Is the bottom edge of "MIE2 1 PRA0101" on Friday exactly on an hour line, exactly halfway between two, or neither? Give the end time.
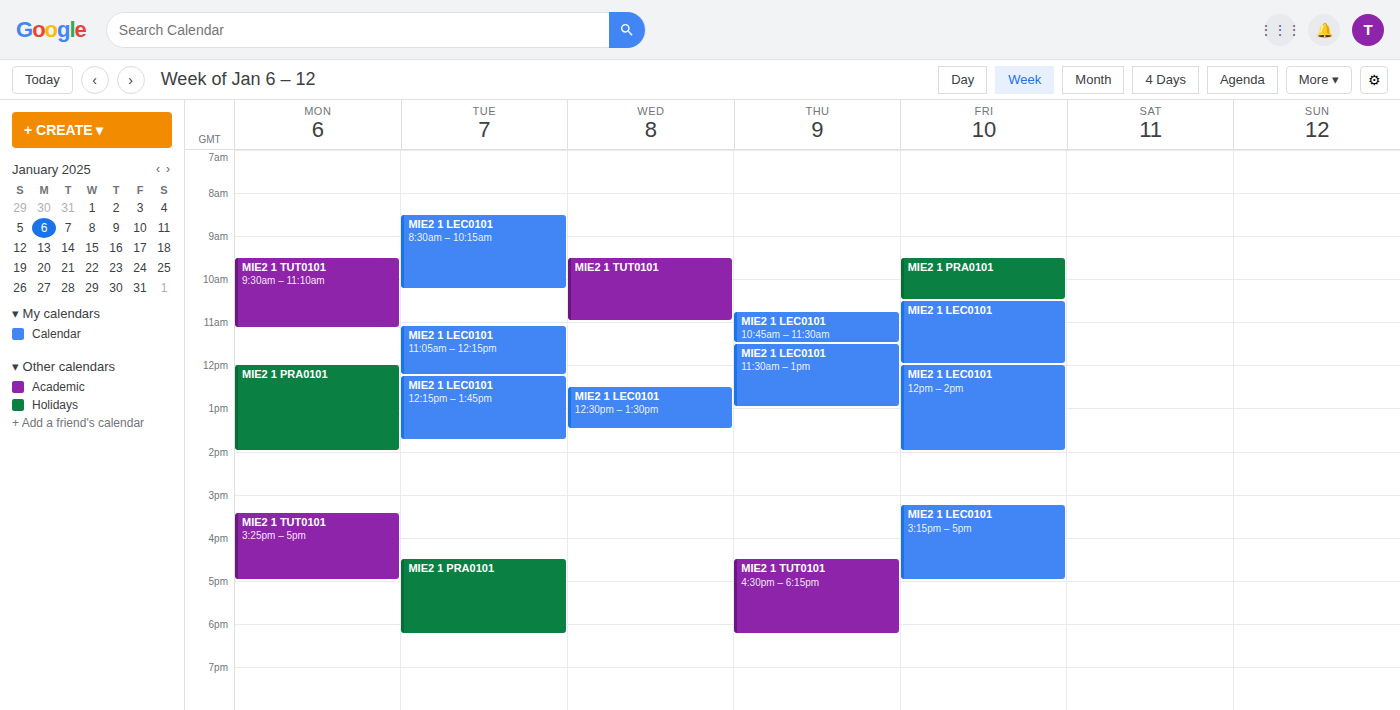
10:30 AM -- halfway between the 10 AM and 11 AM lines.